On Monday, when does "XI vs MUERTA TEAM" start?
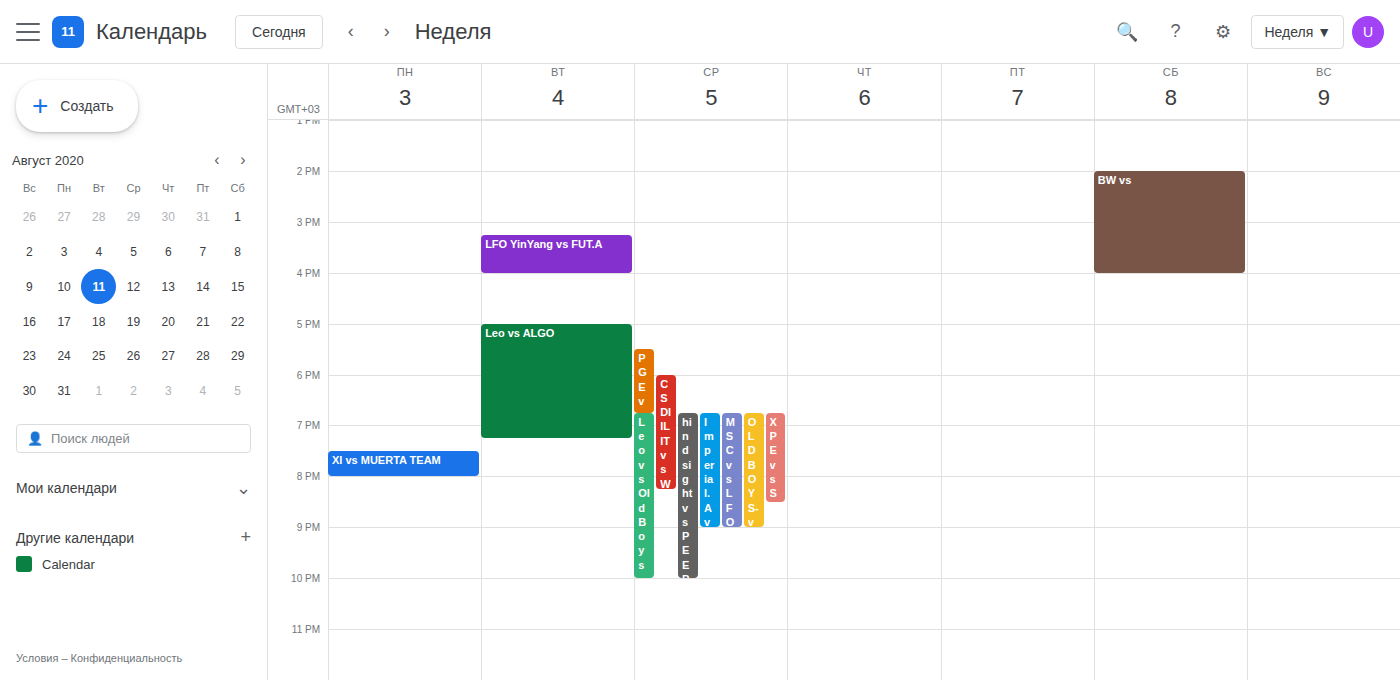
7:30 PM